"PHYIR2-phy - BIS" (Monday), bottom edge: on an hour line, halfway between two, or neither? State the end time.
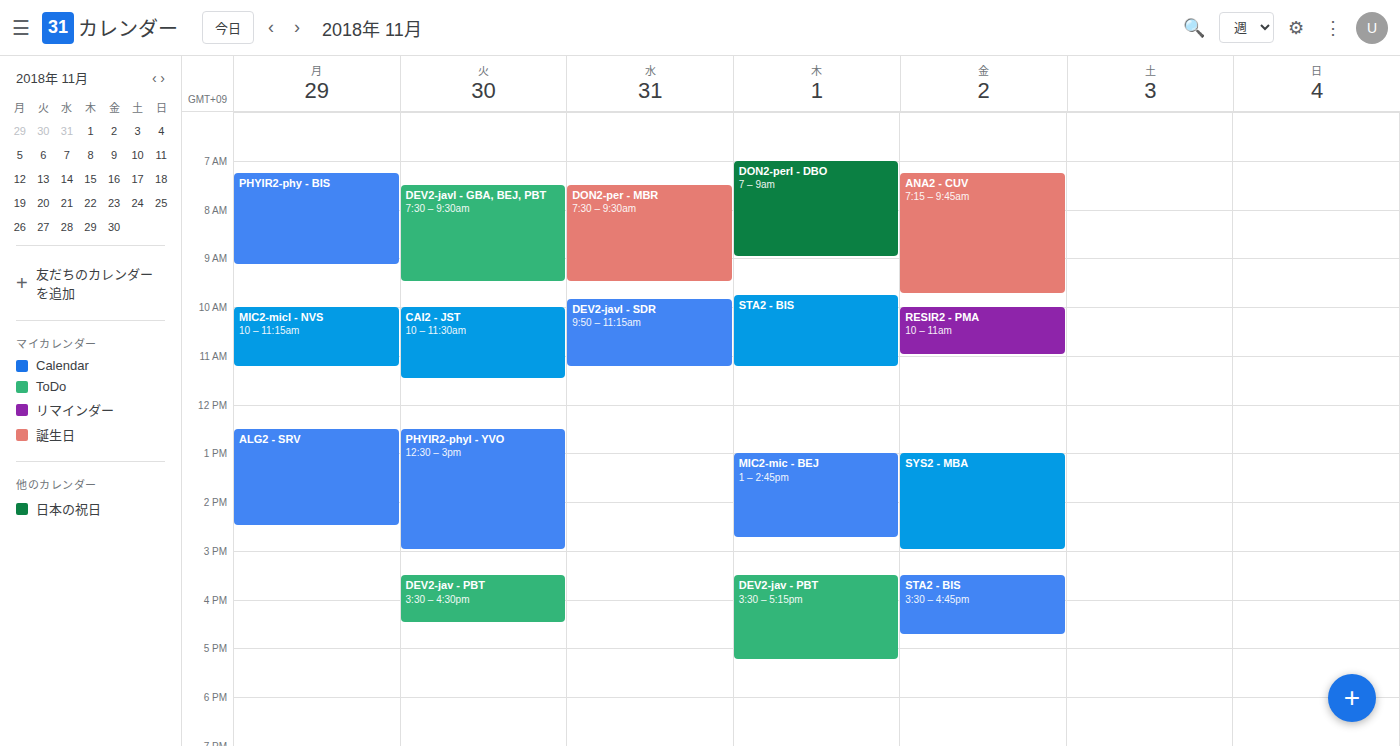
9:10 AM -- neither: 10 minutes below the 9 AM line and 50 minutes above the 10 AM line.